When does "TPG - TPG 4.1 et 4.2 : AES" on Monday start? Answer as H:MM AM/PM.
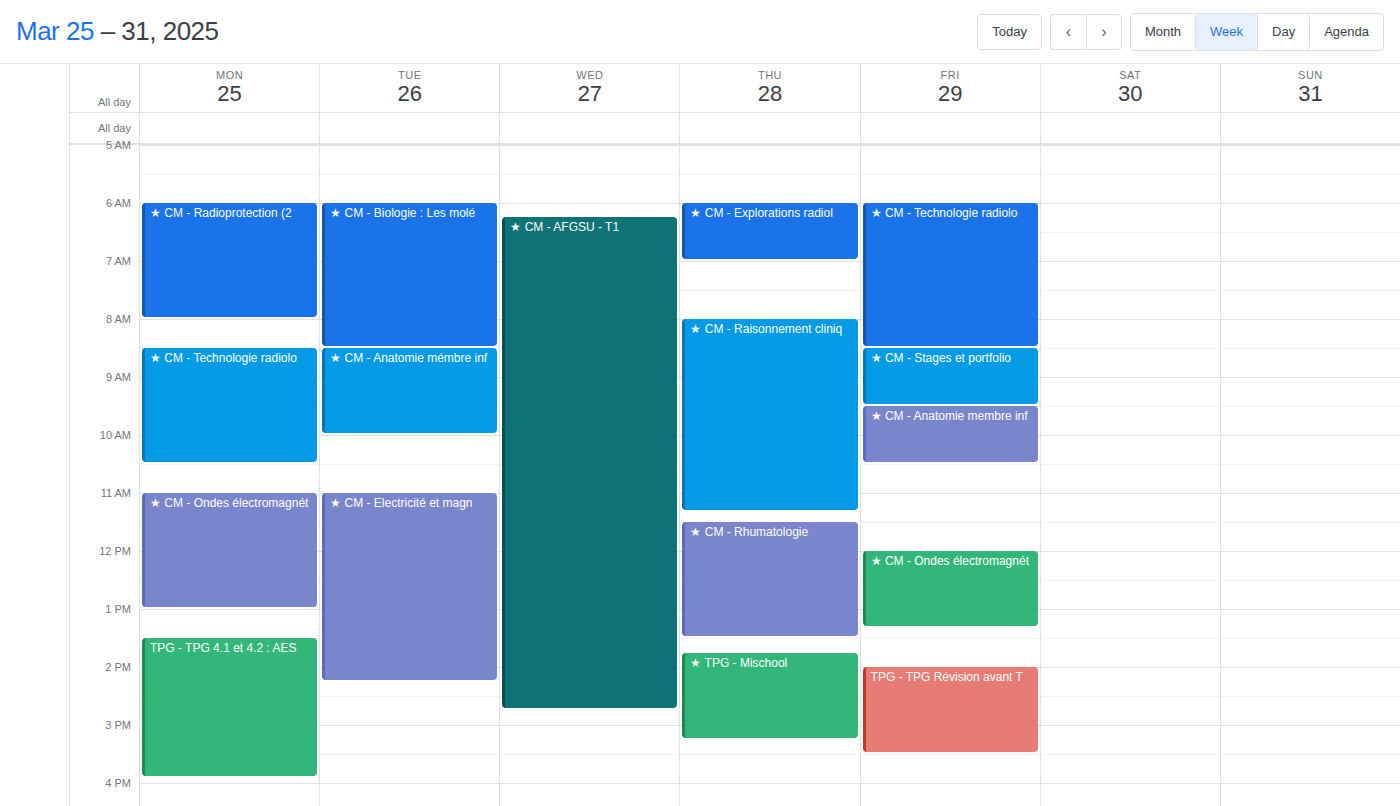
1:30 PM